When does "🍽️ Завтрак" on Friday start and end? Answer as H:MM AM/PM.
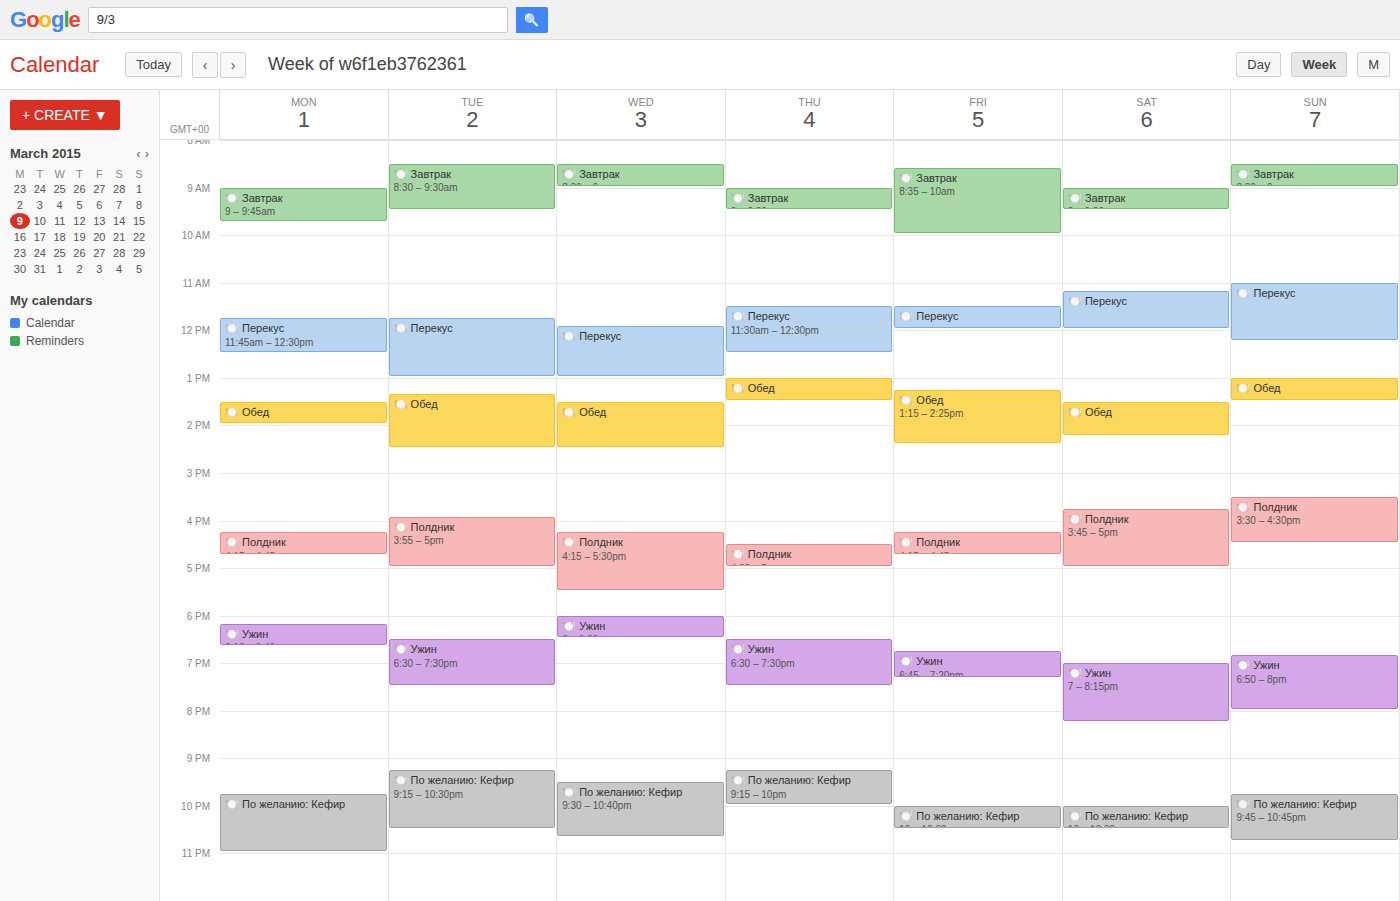
8:35 AM to 10:00 AM